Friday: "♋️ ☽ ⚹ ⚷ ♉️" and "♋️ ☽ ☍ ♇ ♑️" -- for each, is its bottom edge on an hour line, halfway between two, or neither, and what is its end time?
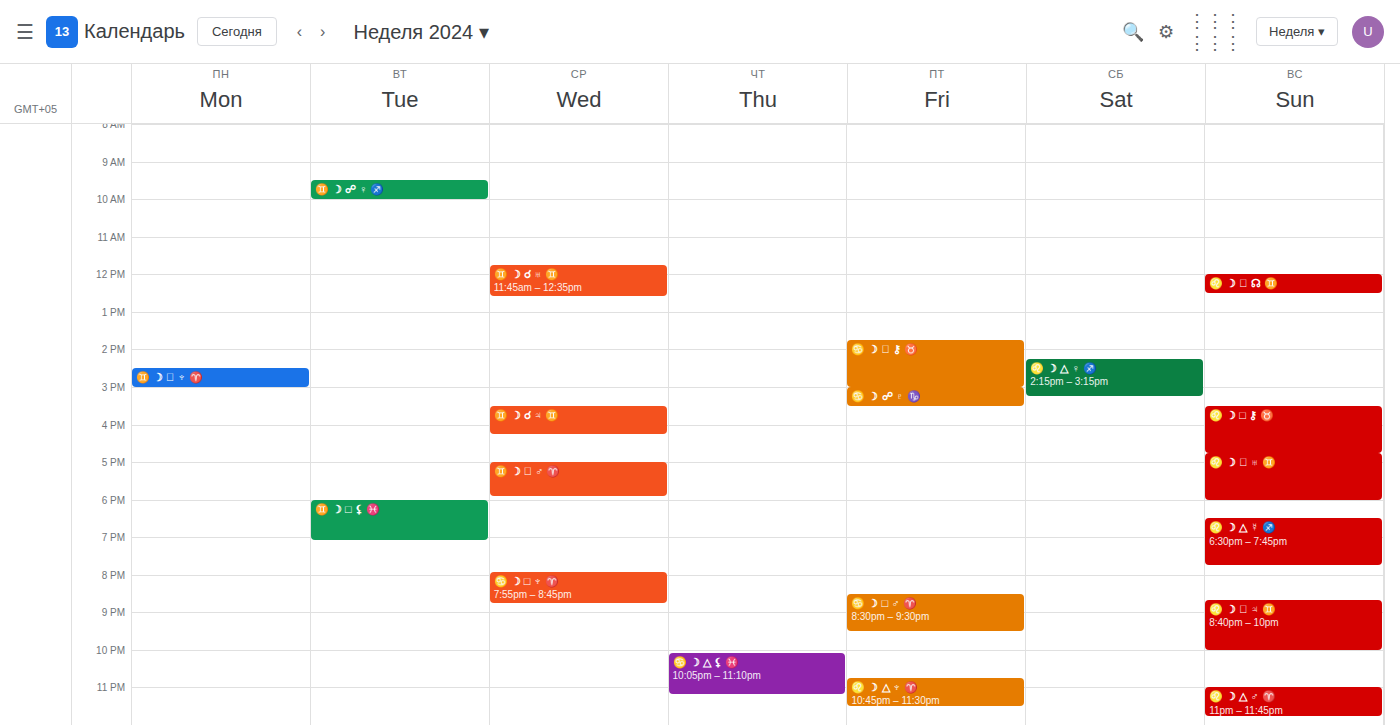
"♋️ ☽ ⚹ ⚷ ♉️": 3:00 PM, exactly on the 3 PM line. "♋️ ☽ ☍ ♇ ♑️": 3:30 PM, halfway between the 3 PM and 4 PM lines.